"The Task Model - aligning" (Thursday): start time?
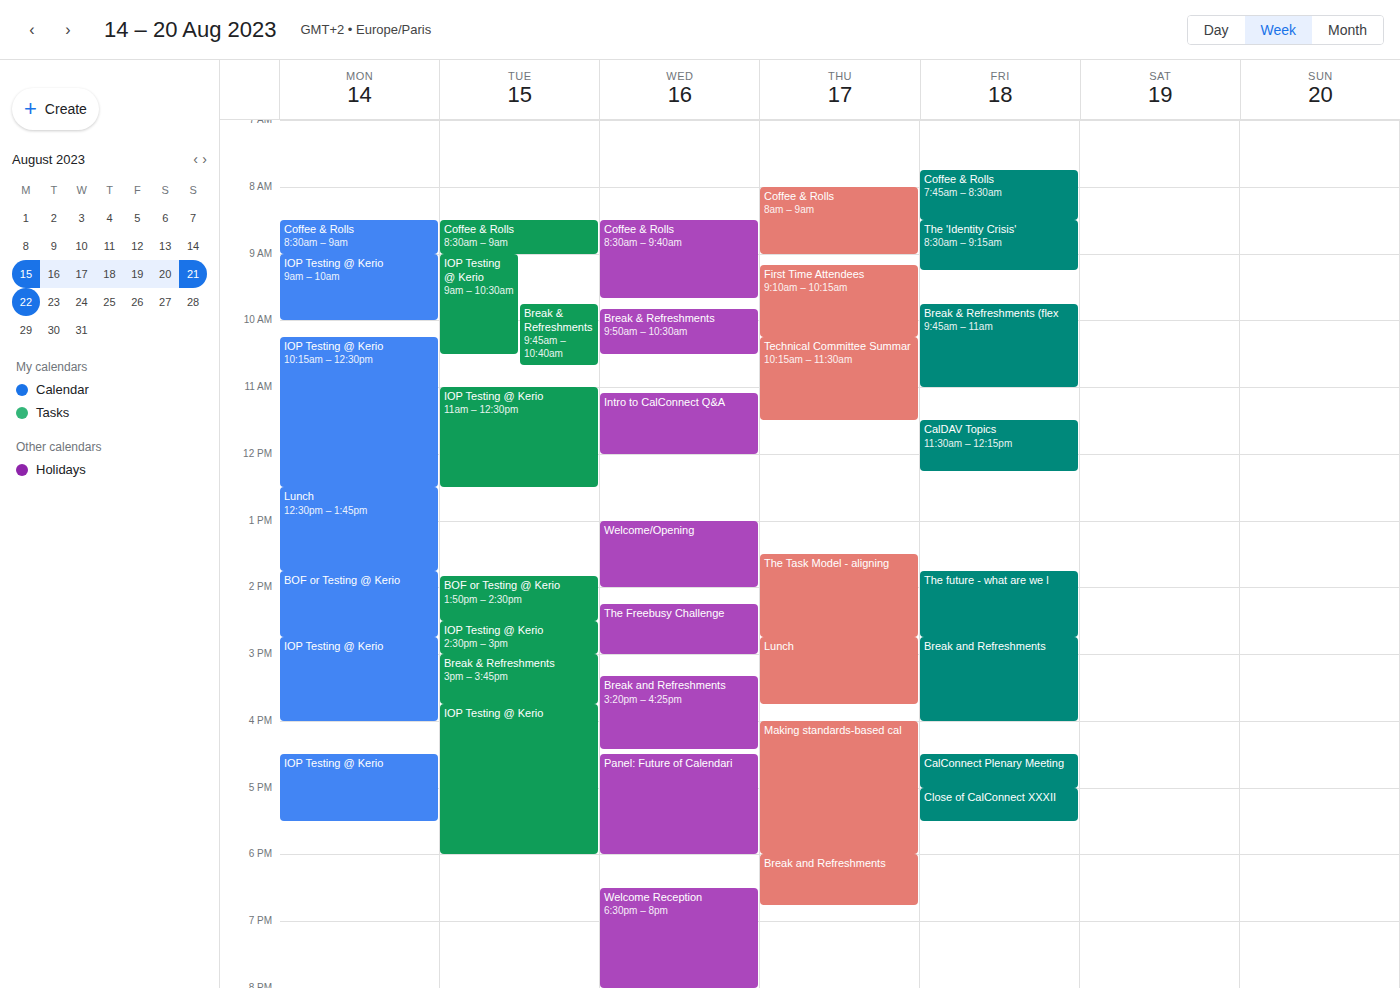
1:30 PM